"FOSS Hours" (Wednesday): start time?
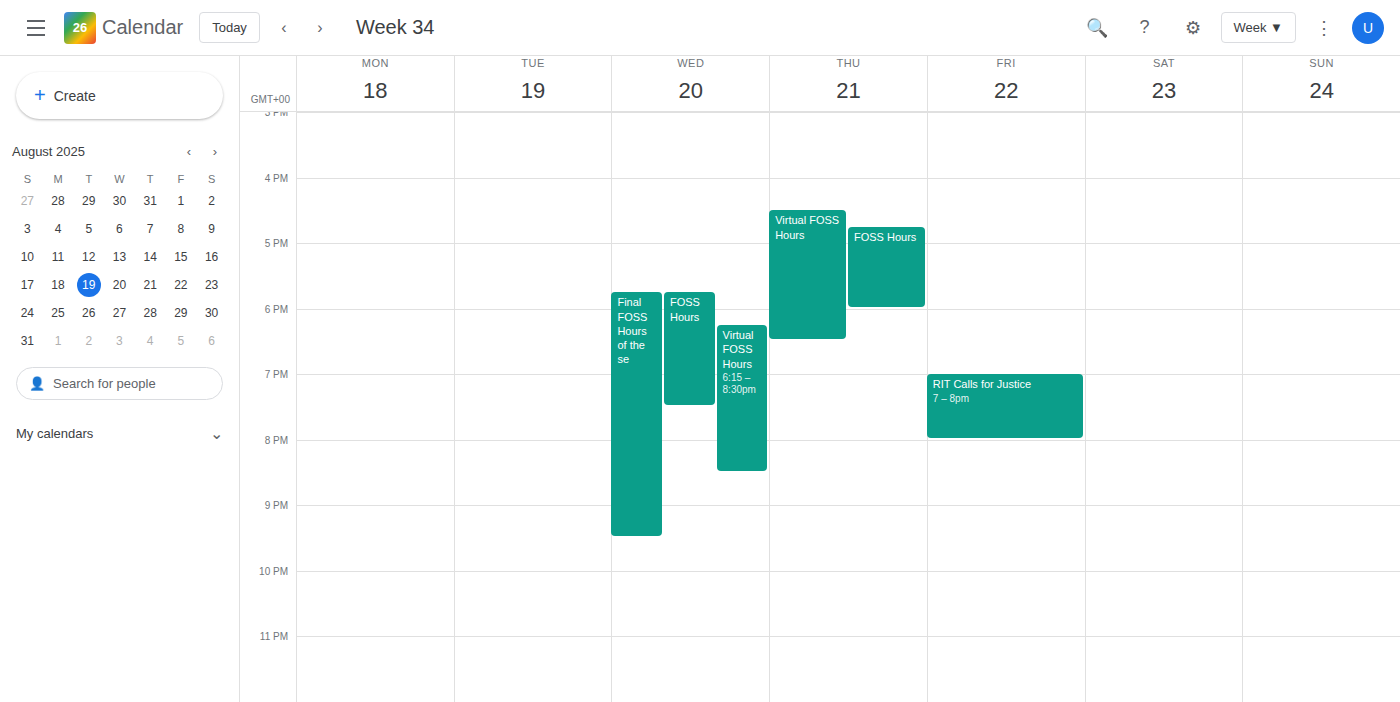
5:45 PM